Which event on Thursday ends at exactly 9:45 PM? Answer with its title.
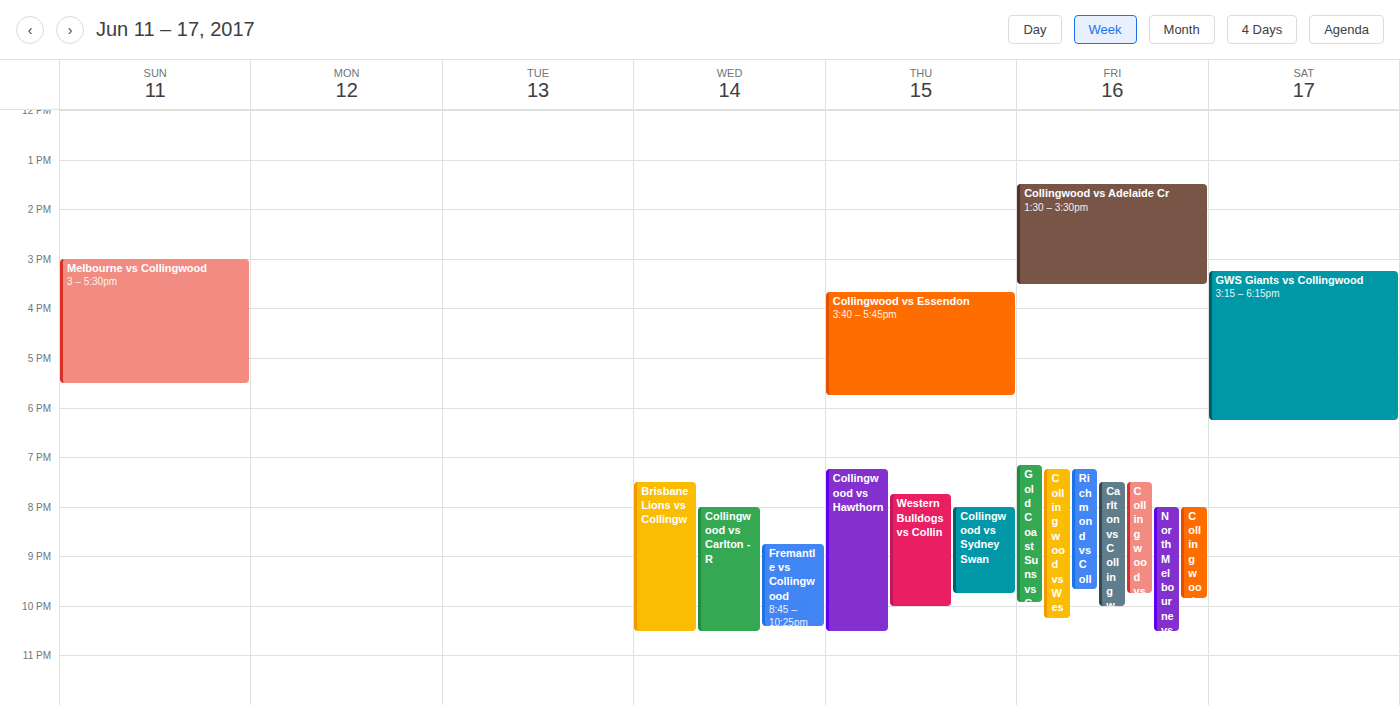
"Collingwood vs Sydney Swan"